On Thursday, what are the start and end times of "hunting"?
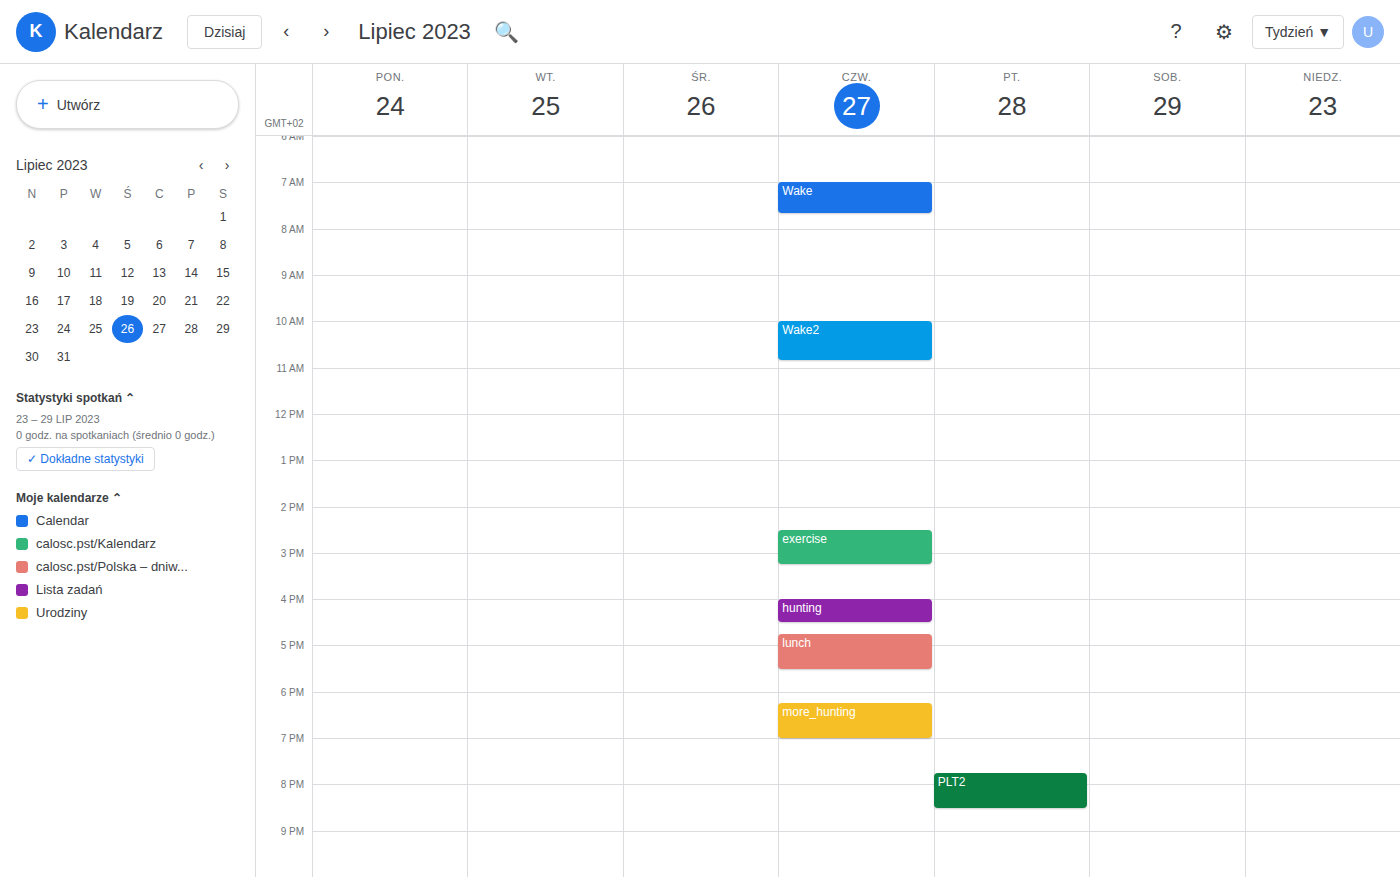
16:00 to 16:30